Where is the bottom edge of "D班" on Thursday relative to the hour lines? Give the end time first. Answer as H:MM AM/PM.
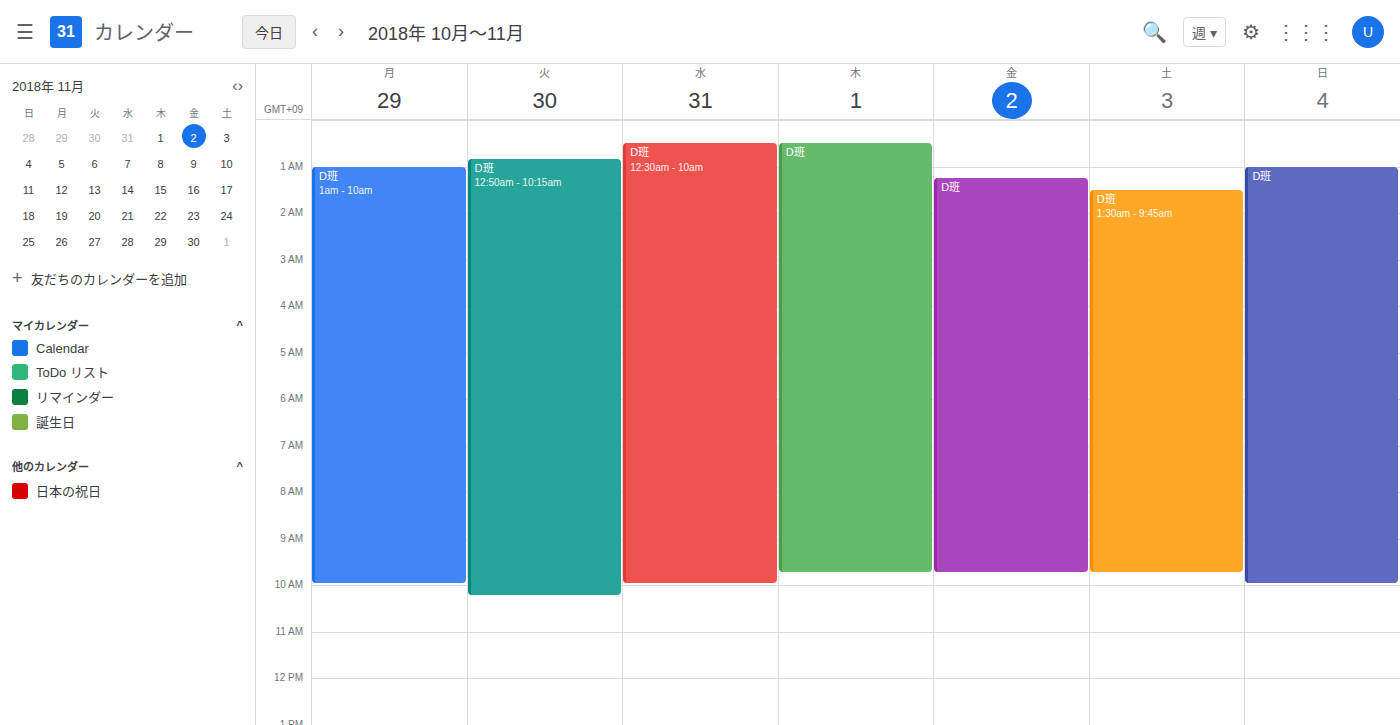
9:45 AM -- neither: three quarters of the way from the 9 AM line to the 10 AM line.